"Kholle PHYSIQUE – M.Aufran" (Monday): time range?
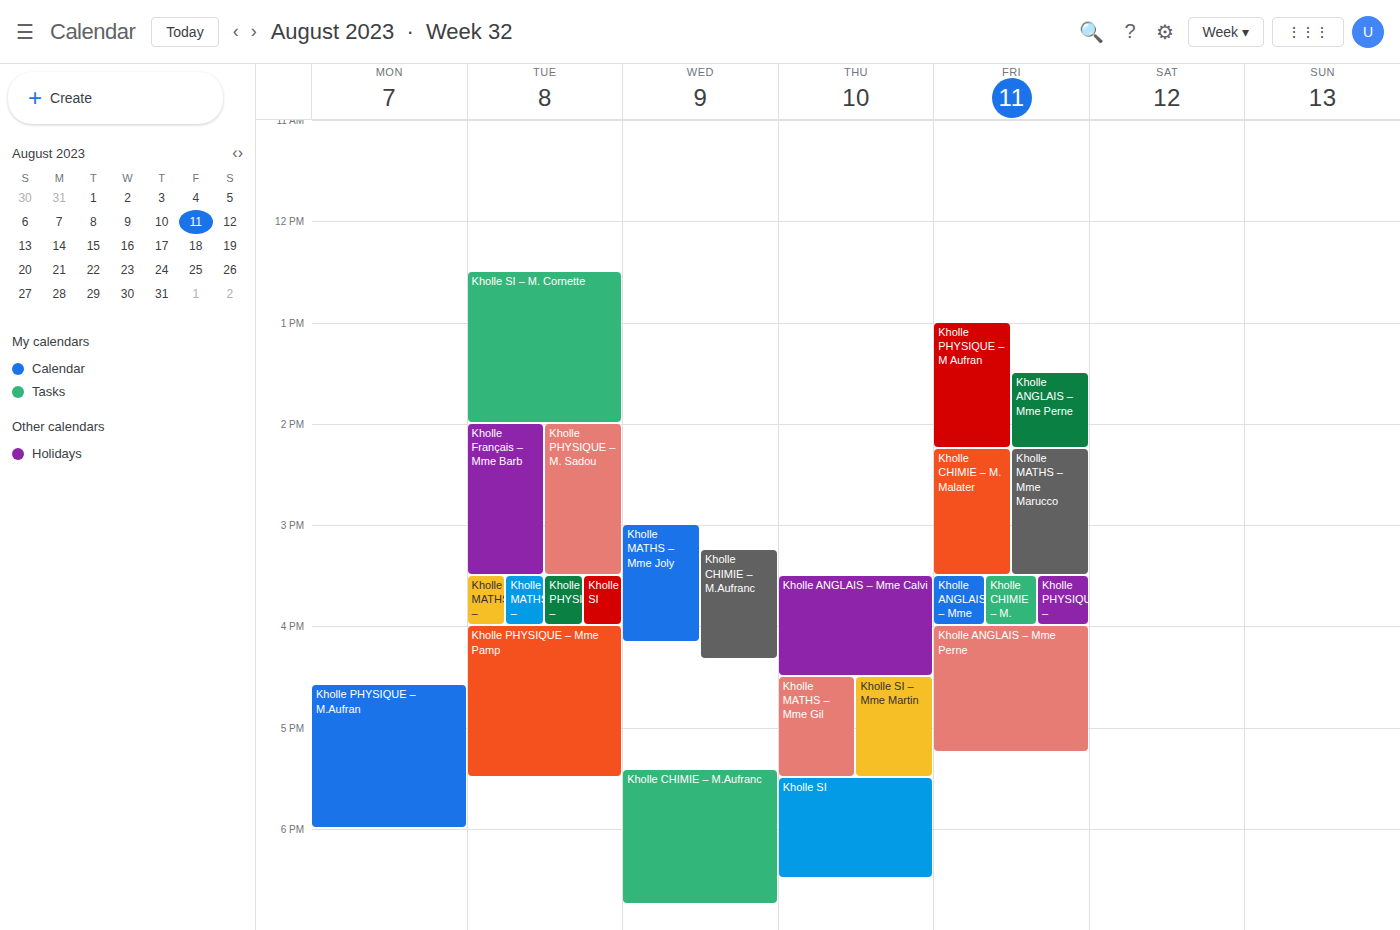
4:35 PM to 6:00 PM